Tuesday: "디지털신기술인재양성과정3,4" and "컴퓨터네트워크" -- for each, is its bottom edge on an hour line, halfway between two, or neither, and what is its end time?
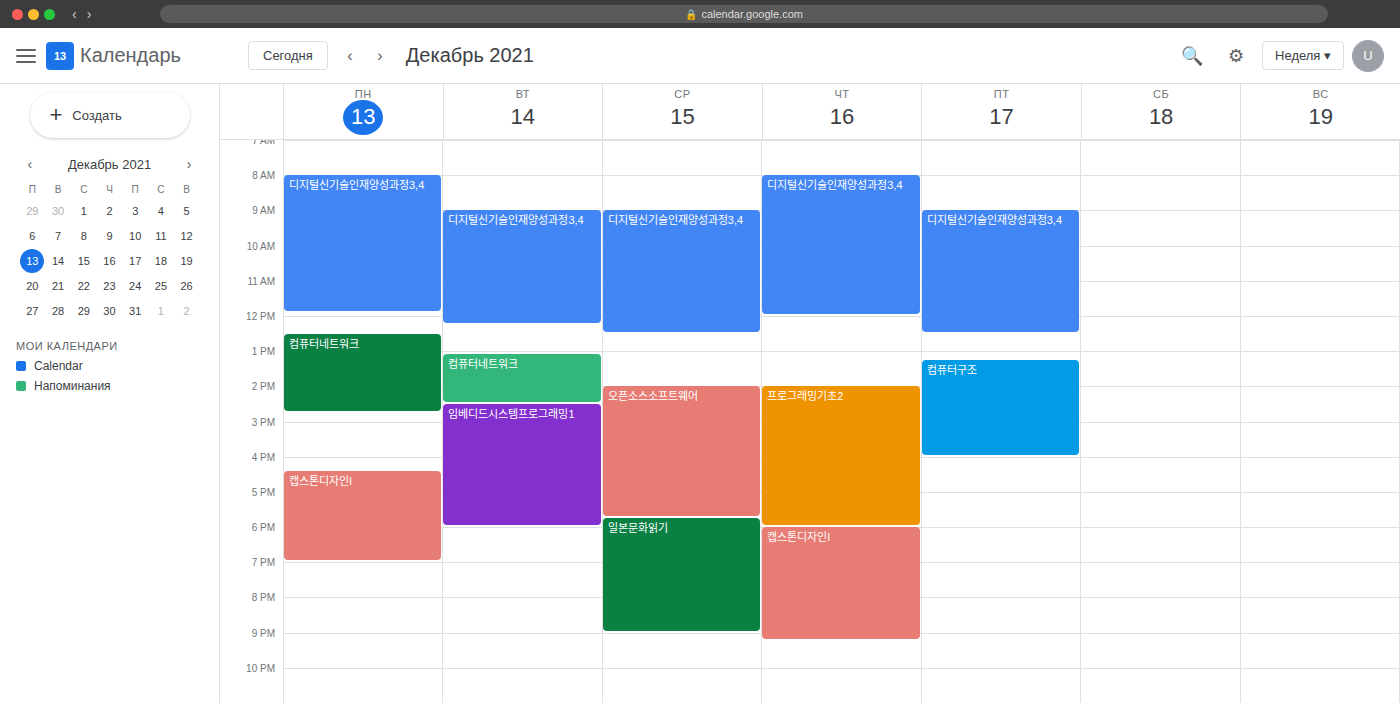
"디지털신기술인재양성과정3,4": 12:15, neither: a quarter of the way from the 12:00 line to the 13:00 line. "컴퓨터네트워크": 14:30, halfway between the 14:00 and 15:00 lines.